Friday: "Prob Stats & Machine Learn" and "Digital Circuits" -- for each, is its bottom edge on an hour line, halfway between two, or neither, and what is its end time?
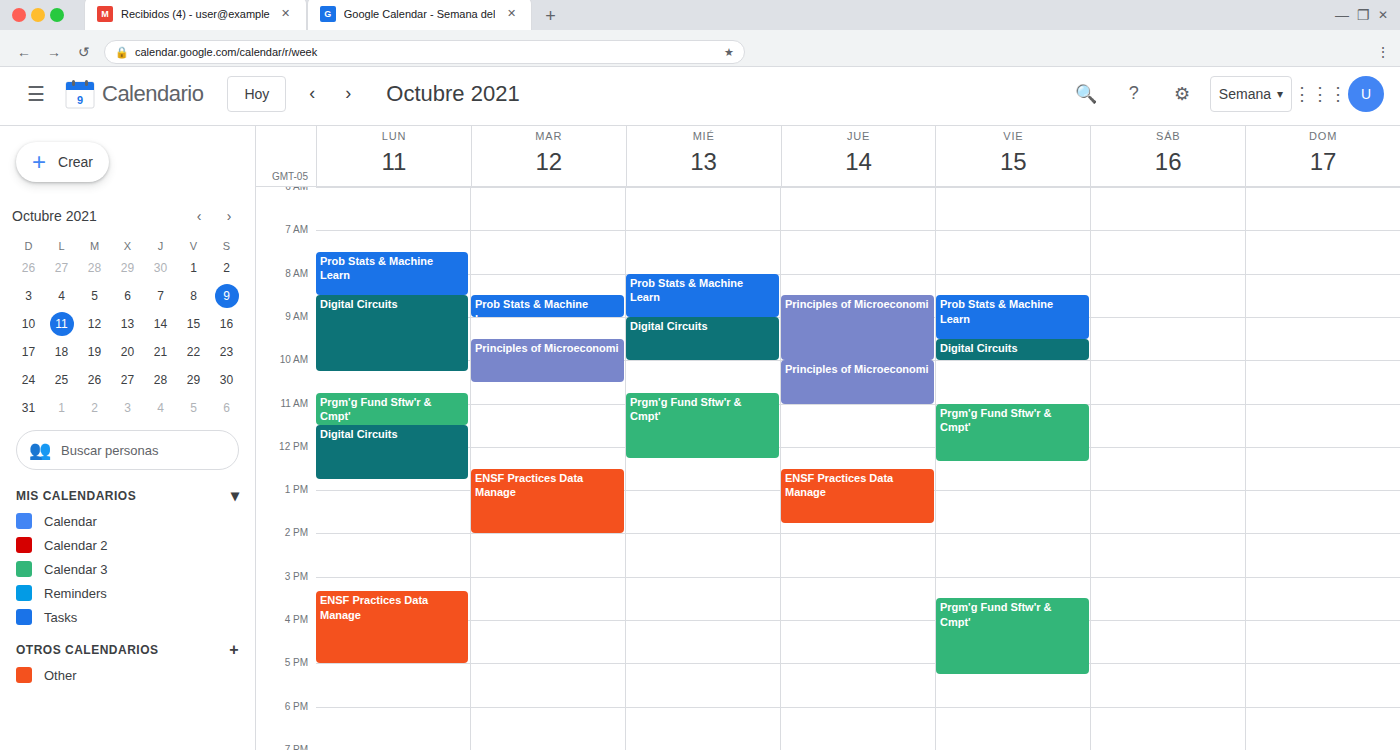
"Prob Stats & Machine Learn": 9:30 AM, halfway between the 9 AM and 10 AM lines. "Digital Circuits": 10:00 AM, exactly on the 10 AM line.